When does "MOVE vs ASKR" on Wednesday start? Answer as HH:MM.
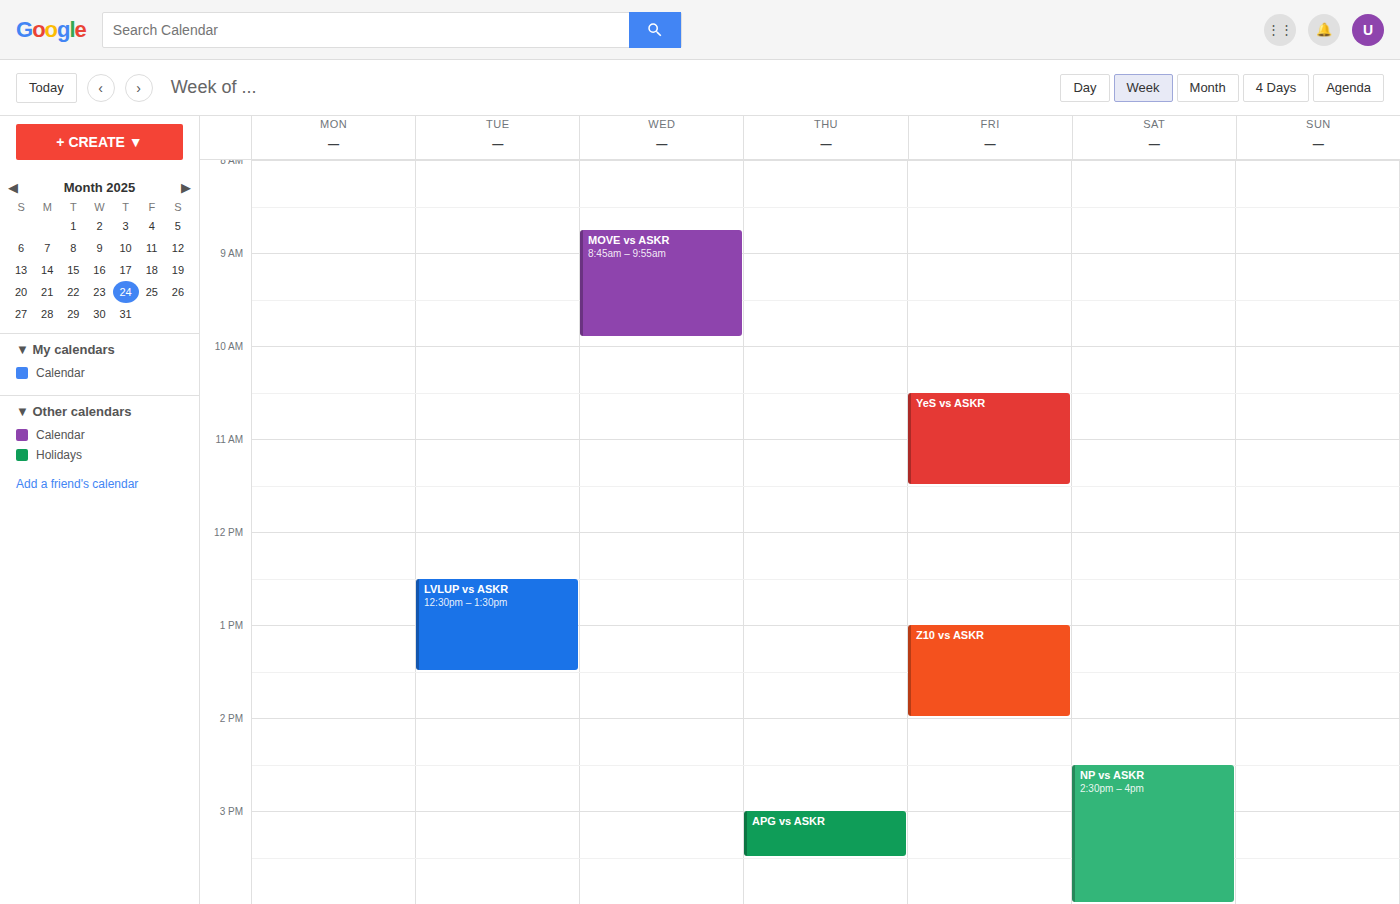
08:45